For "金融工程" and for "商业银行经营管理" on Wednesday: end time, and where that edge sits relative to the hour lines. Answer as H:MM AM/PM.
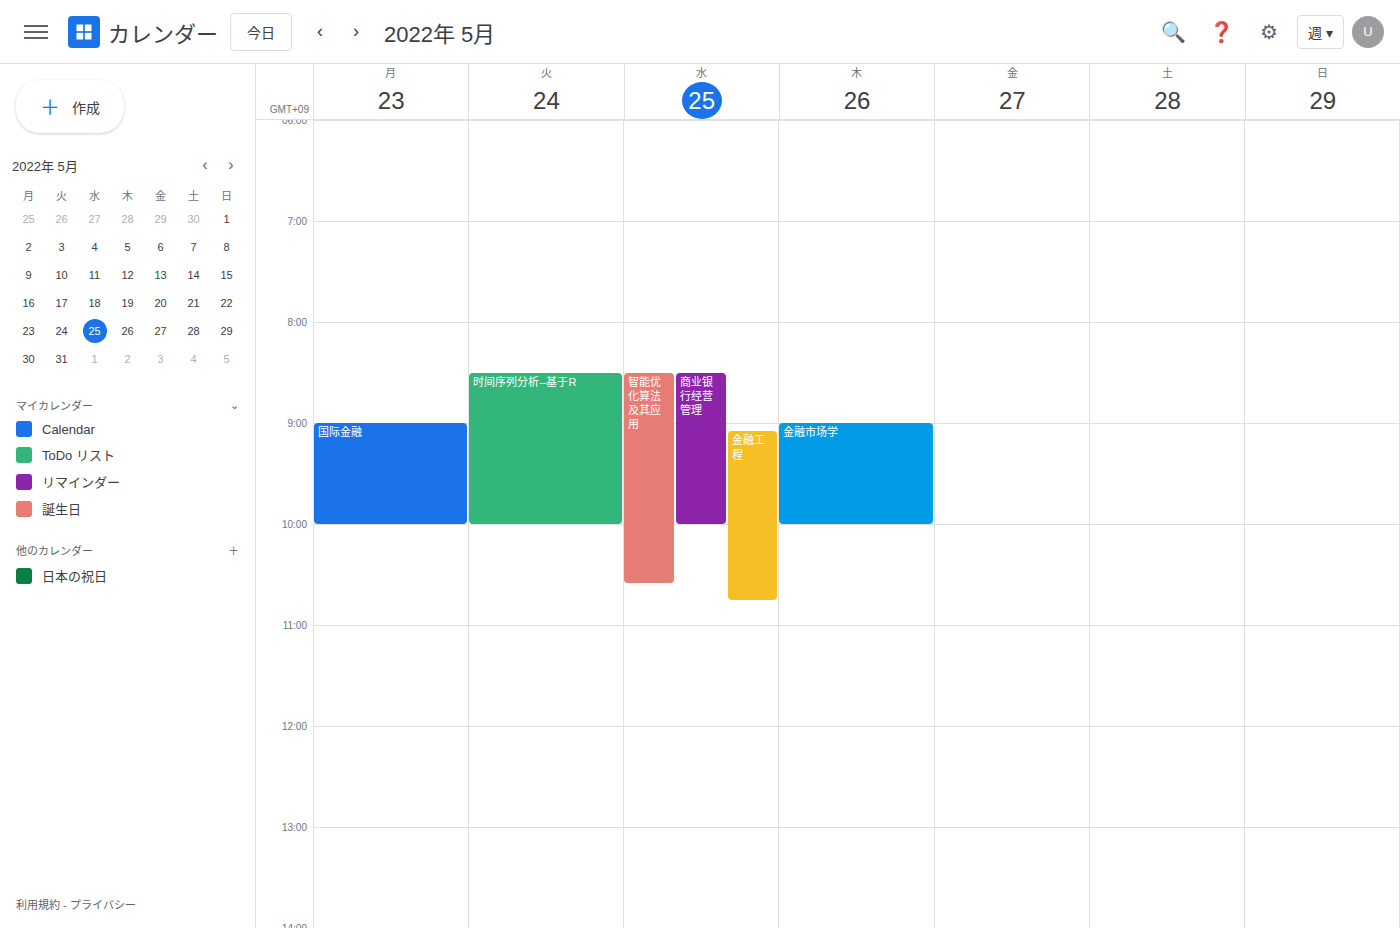
"金融工程": 10:45 AM, neither: three quarters of the way from the 10 AM line to the 11 AM line. "商业银行经营管理": 10:00 AM, exactly on the 10 AM line.